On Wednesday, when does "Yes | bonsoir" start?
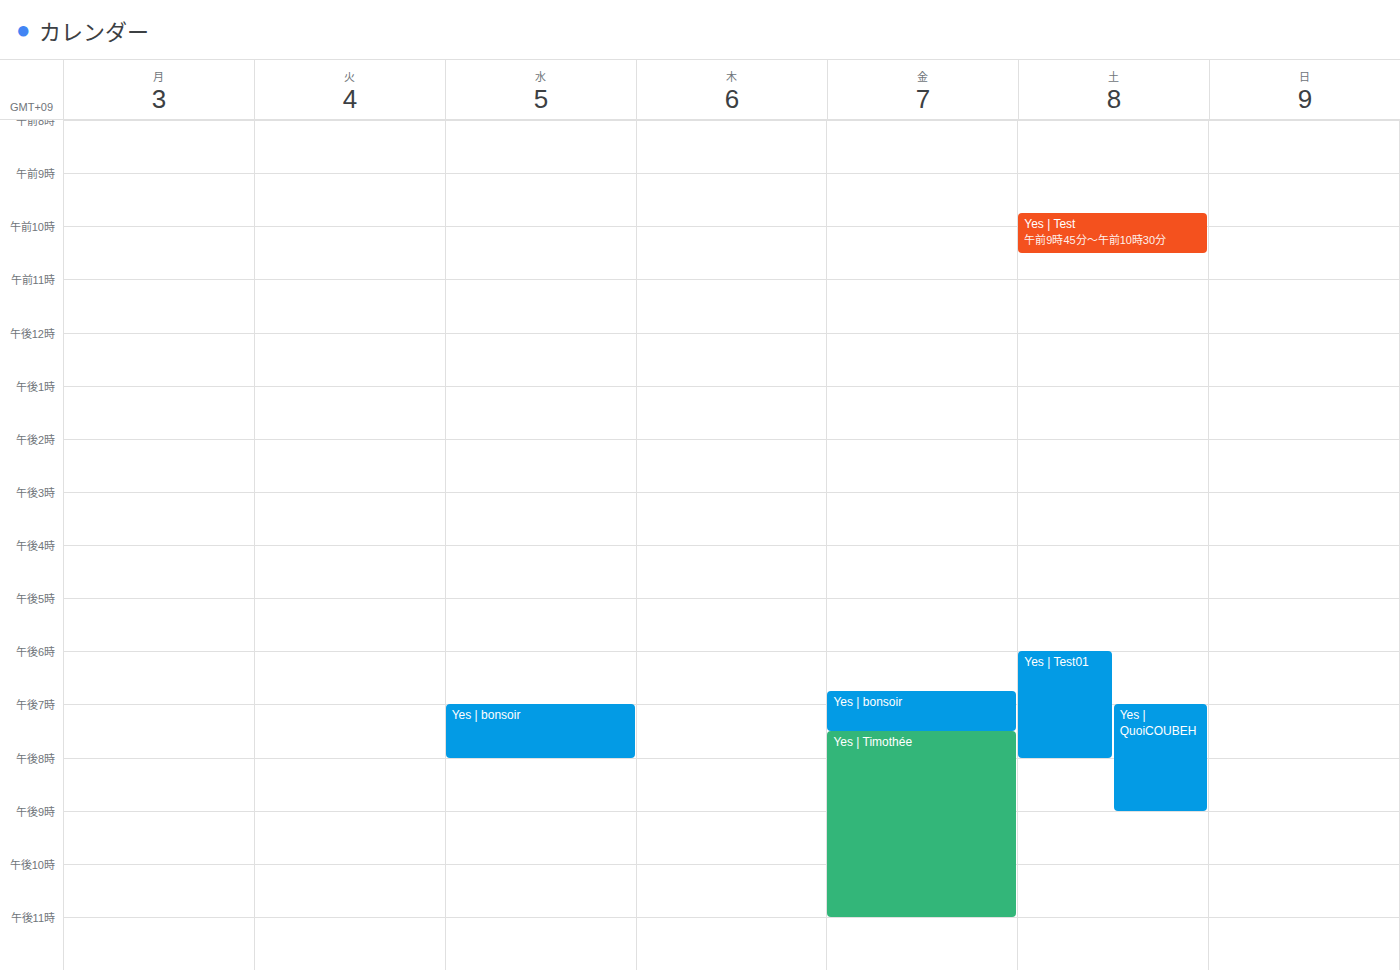
7:00 PM